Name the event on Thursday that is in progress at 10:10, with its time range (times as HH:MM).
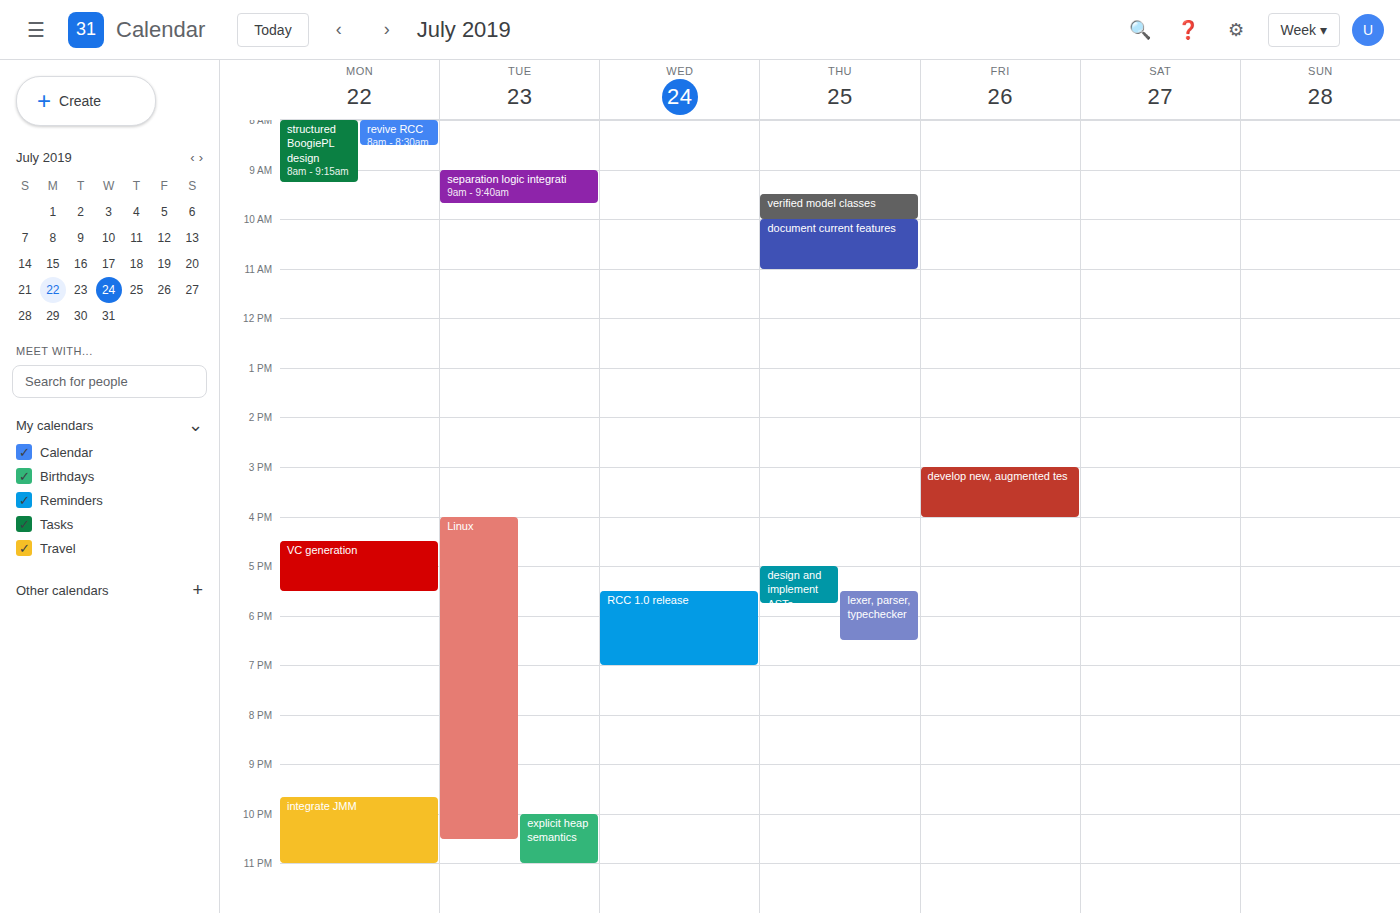
"document current features", 10:00 to 11:00